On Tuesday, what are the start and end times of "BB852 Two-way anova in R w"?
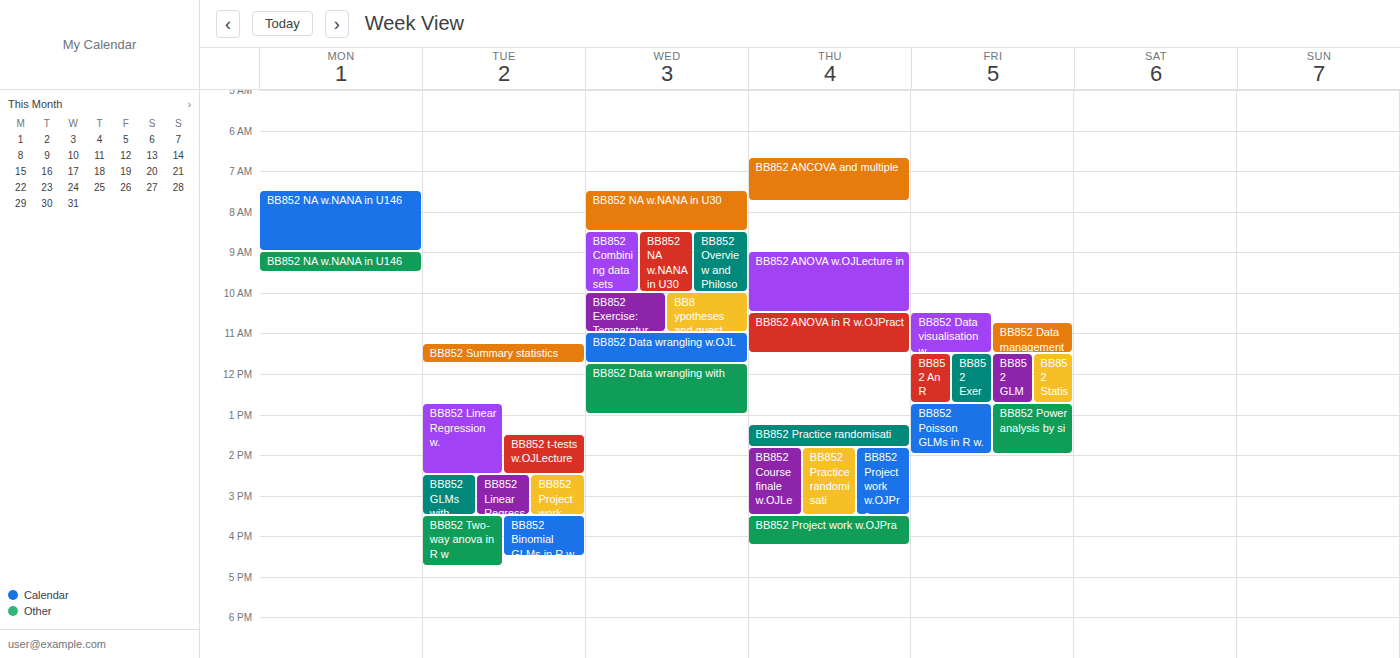
3:30 PM to 4:45 PM